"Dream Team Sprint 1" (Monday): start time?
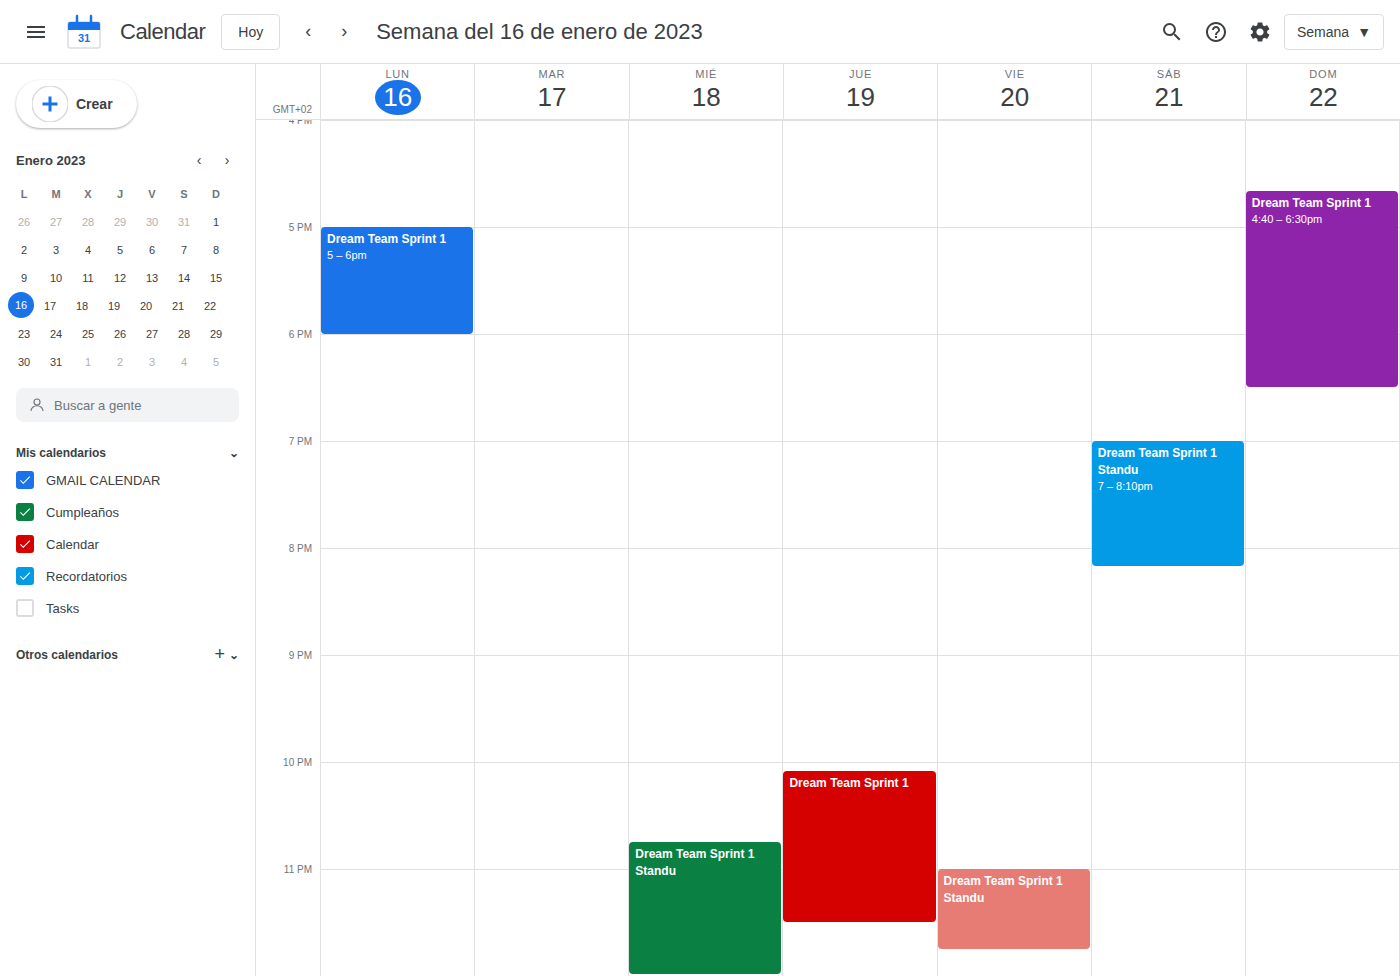
17:00